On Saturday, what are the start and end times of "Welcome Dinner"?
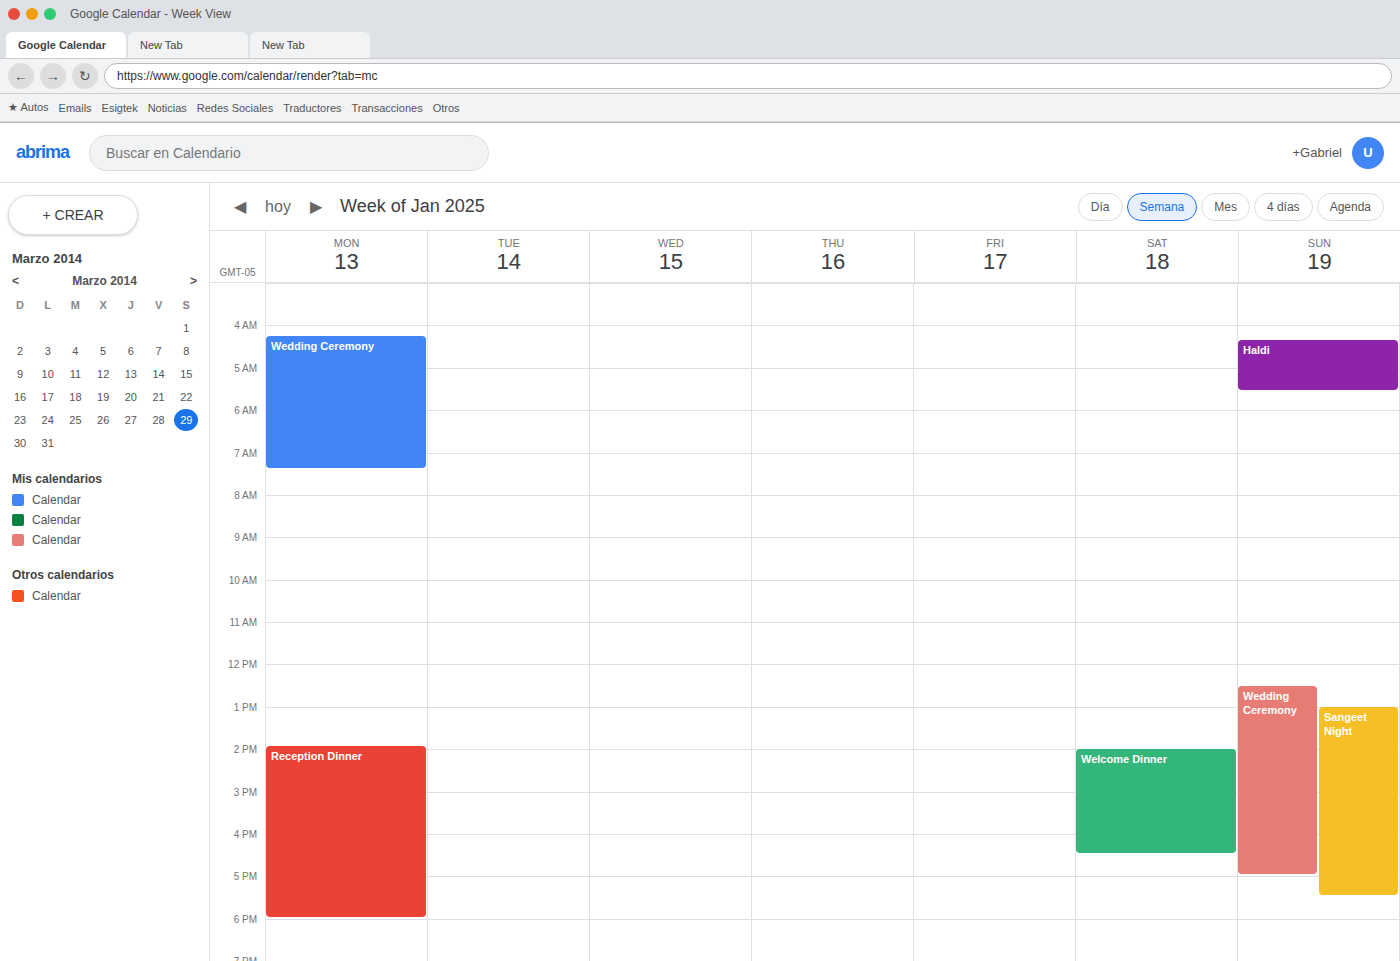
2:00 PM to 4:30 PM